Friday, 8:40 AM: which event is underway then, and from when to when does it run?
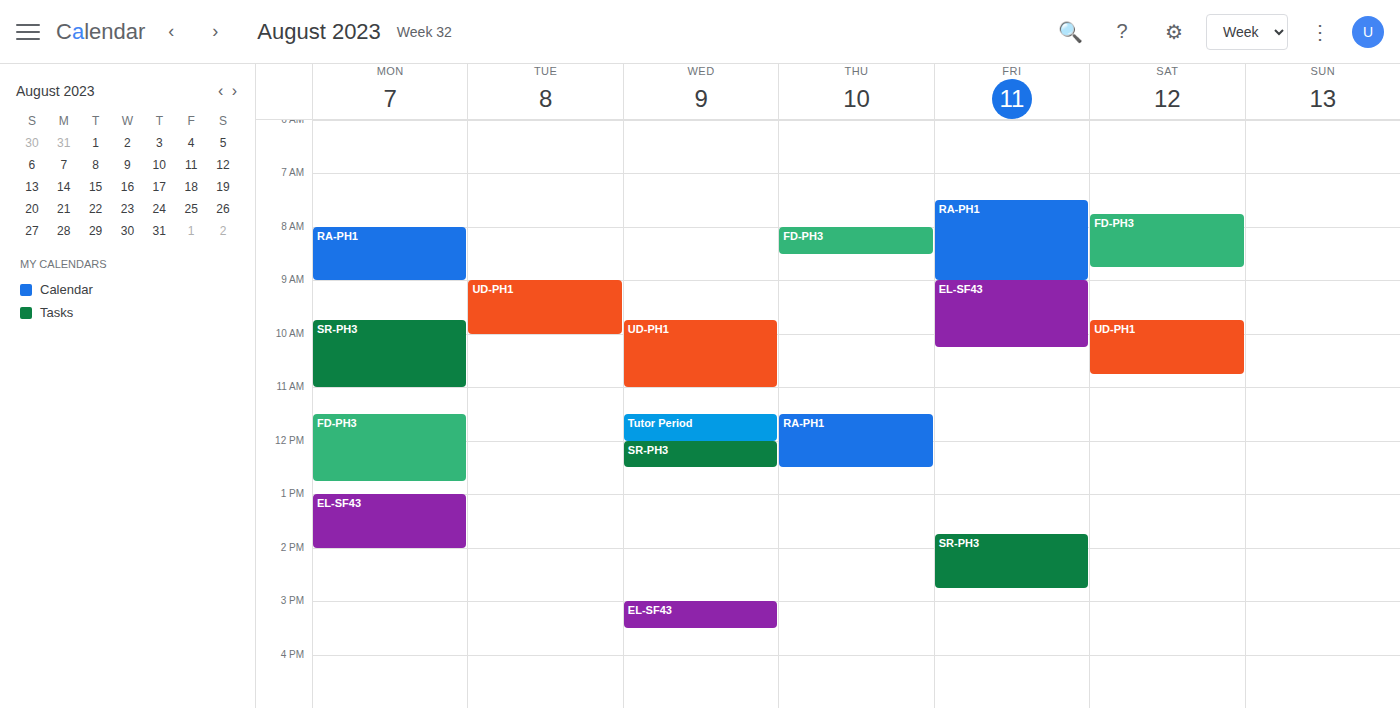
"RA-PH1", 7:30 AM to 9:00 AM